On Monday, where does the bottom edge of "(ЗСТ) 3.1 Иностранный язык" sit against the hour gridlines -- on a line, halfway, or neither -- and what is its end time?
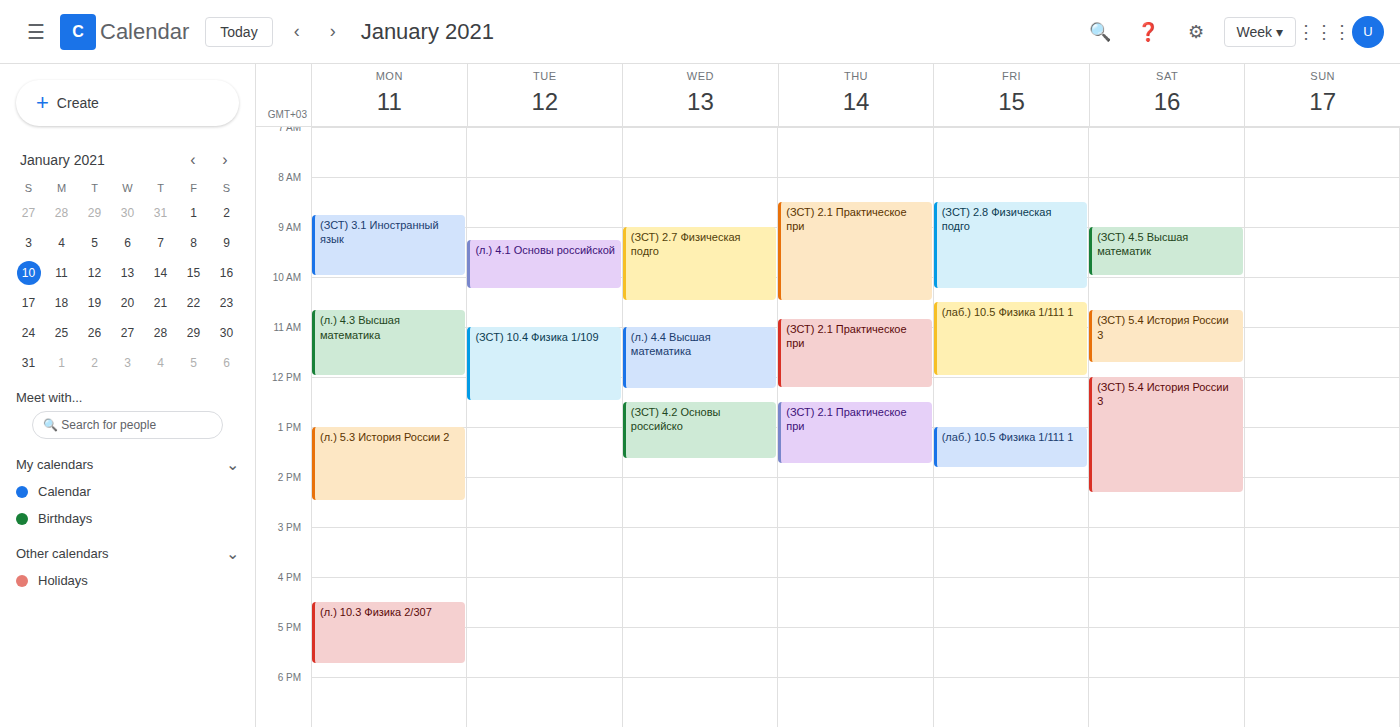
10:00 AM -- exactly on the 10 AM line.